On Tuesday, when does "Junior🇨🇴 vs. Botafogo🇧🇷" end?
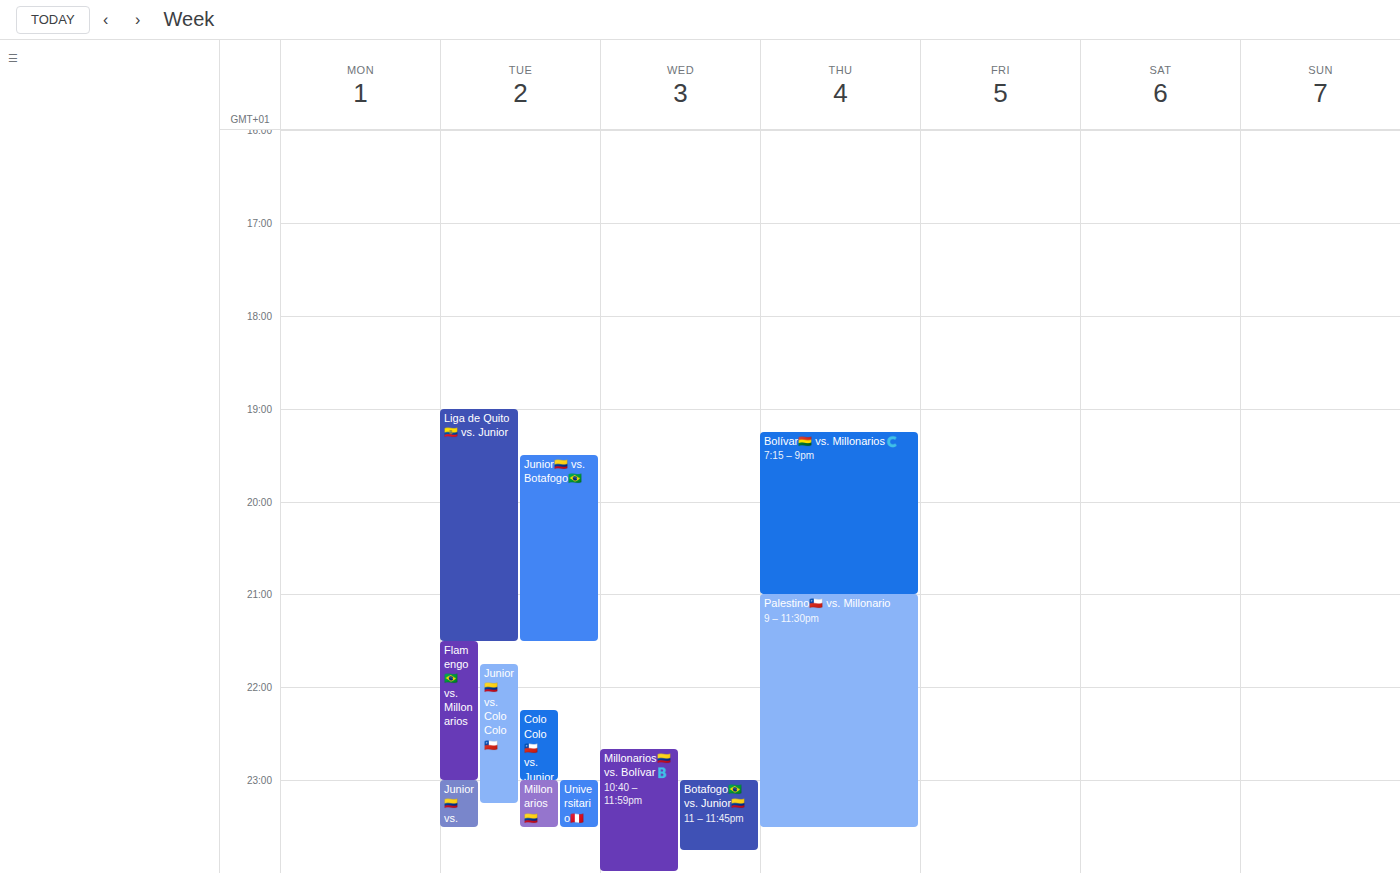
9:30 PM